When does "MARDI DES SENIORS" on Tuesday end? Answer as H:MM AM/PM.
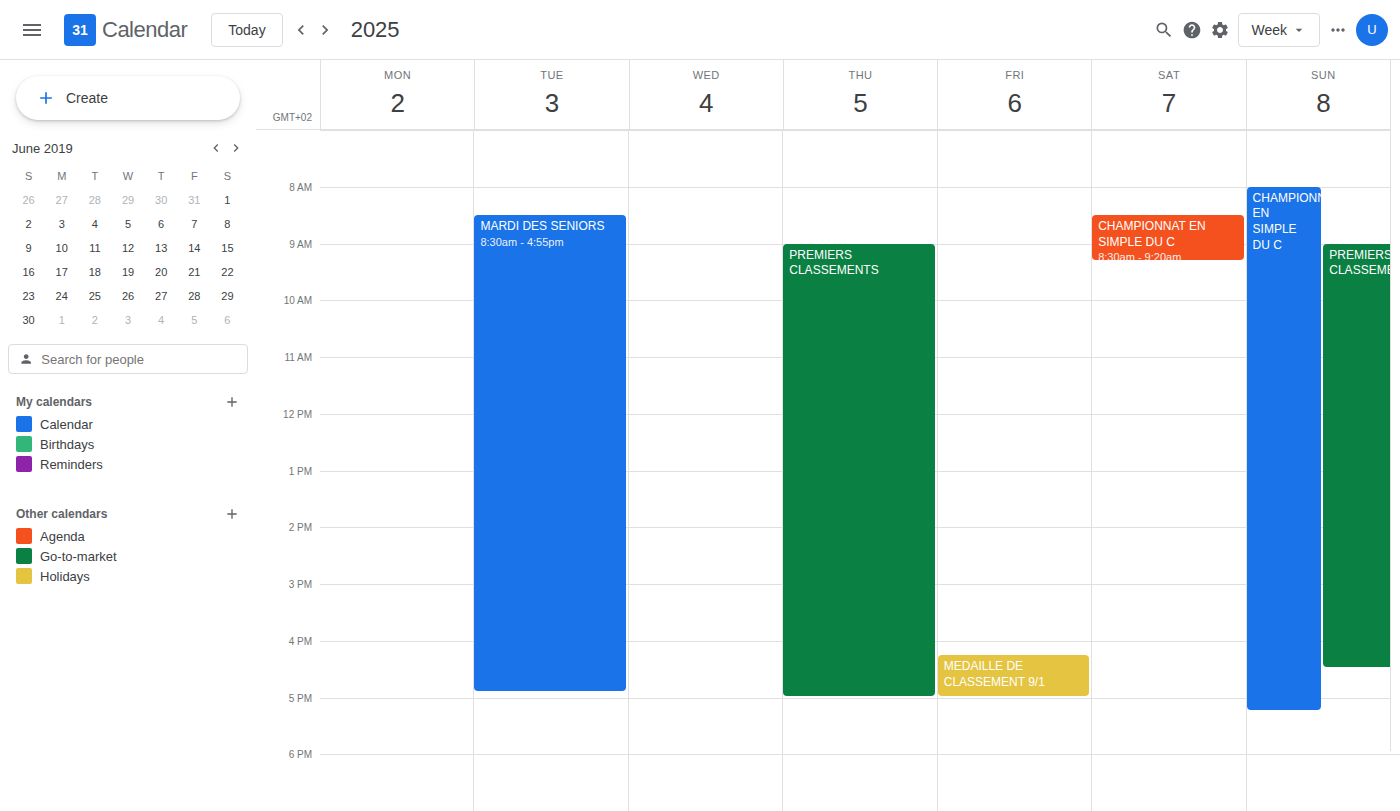
4:55 PM